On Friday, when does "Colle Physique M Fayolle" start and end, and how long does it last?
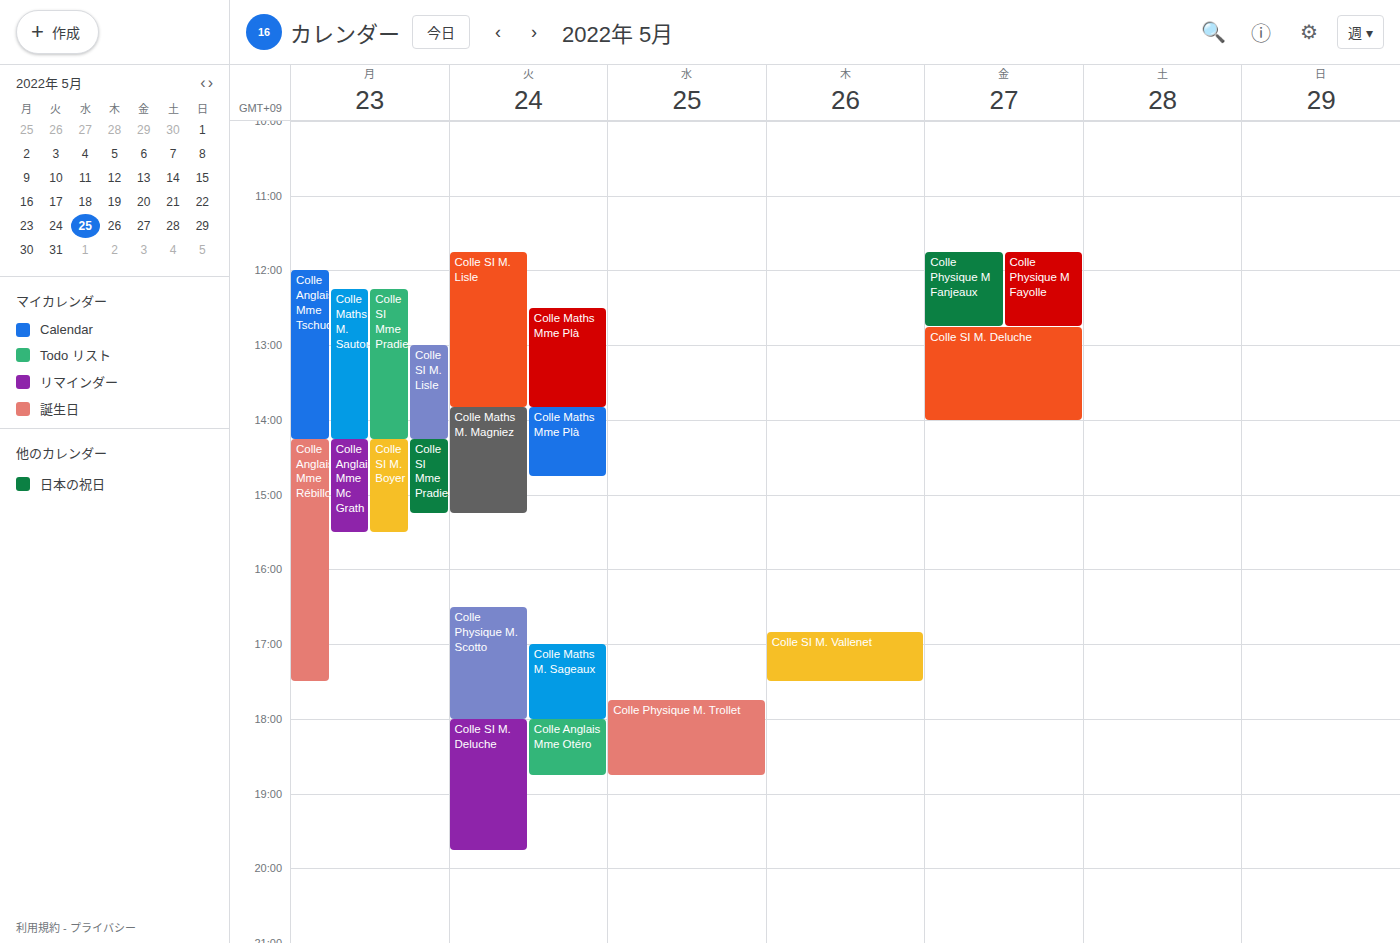
11:45 AM to 12:45 PM, 1 hour